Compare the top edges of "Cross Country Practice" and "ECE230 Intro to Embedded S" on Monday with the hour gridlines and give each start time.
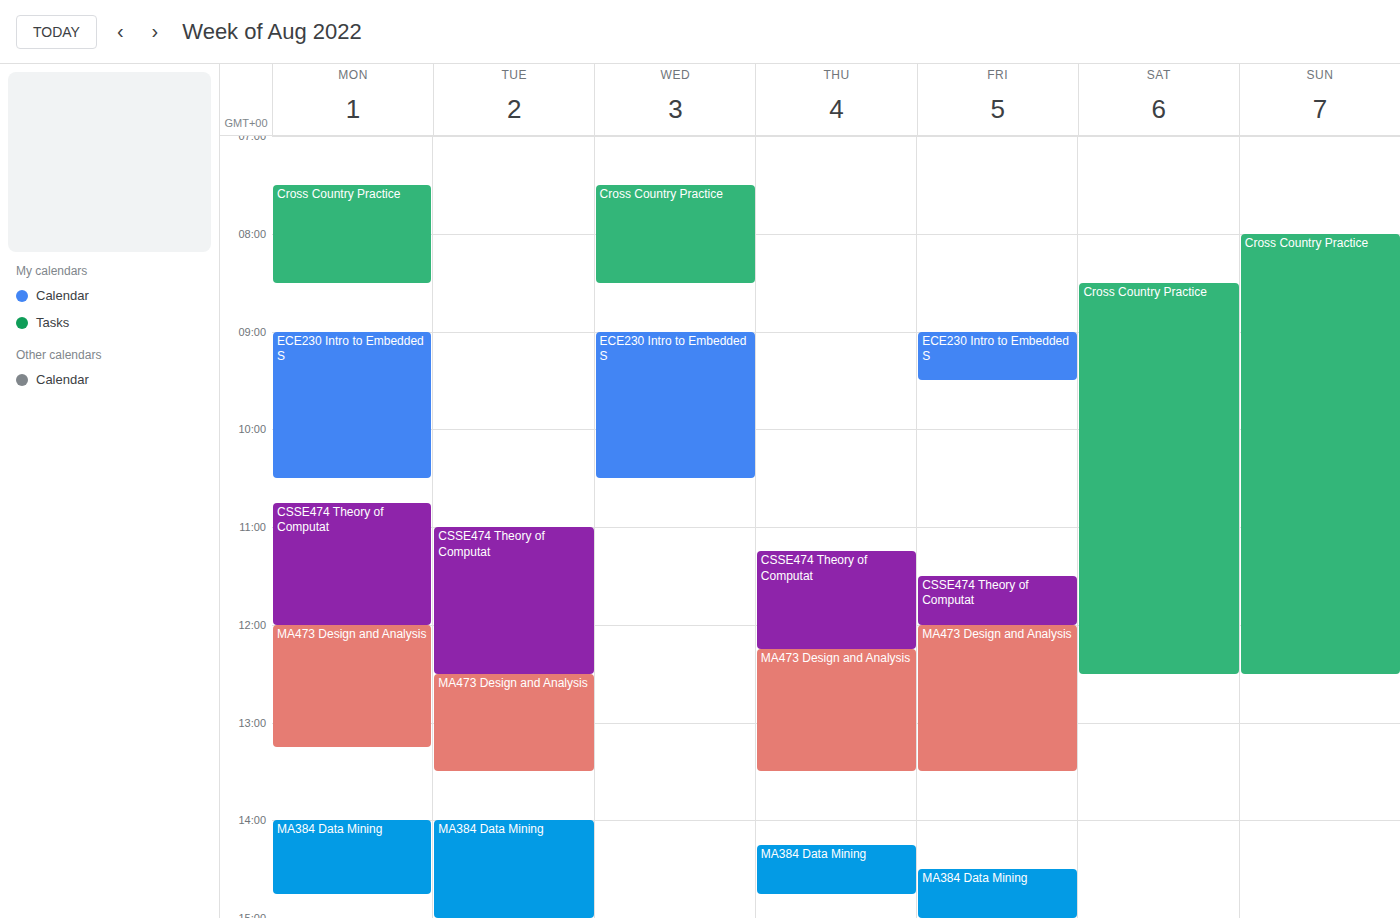
"Cross Country Practice": 07:30, halfway between the 07:00 and 08:00 lines. "ECE230 Intro to Embedded S": 09:00, exactly on the 09:00 line.